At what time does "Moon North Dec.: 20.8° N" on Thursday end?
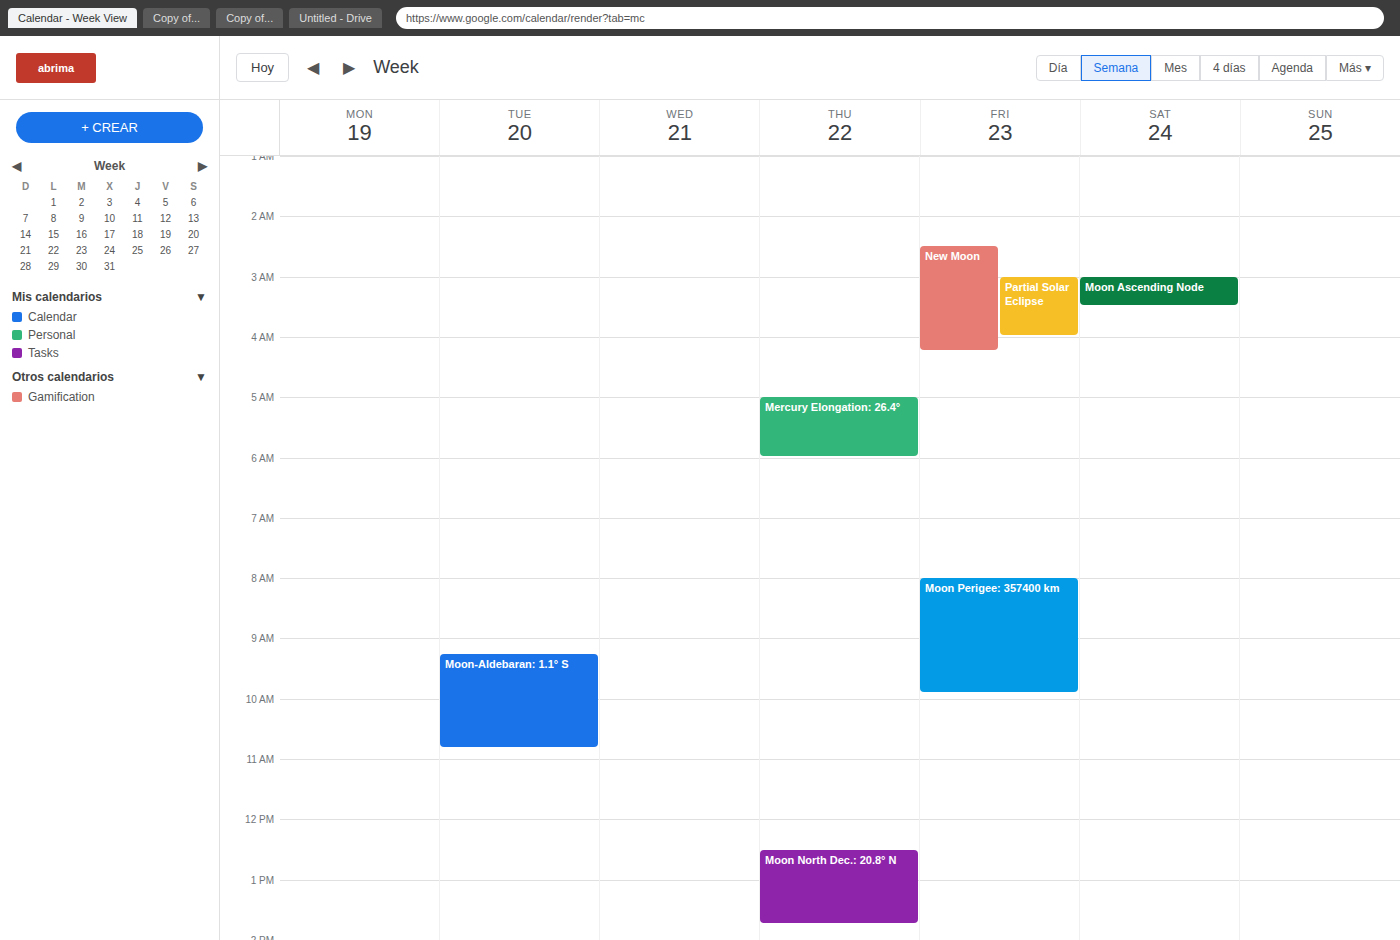
1:45 PM